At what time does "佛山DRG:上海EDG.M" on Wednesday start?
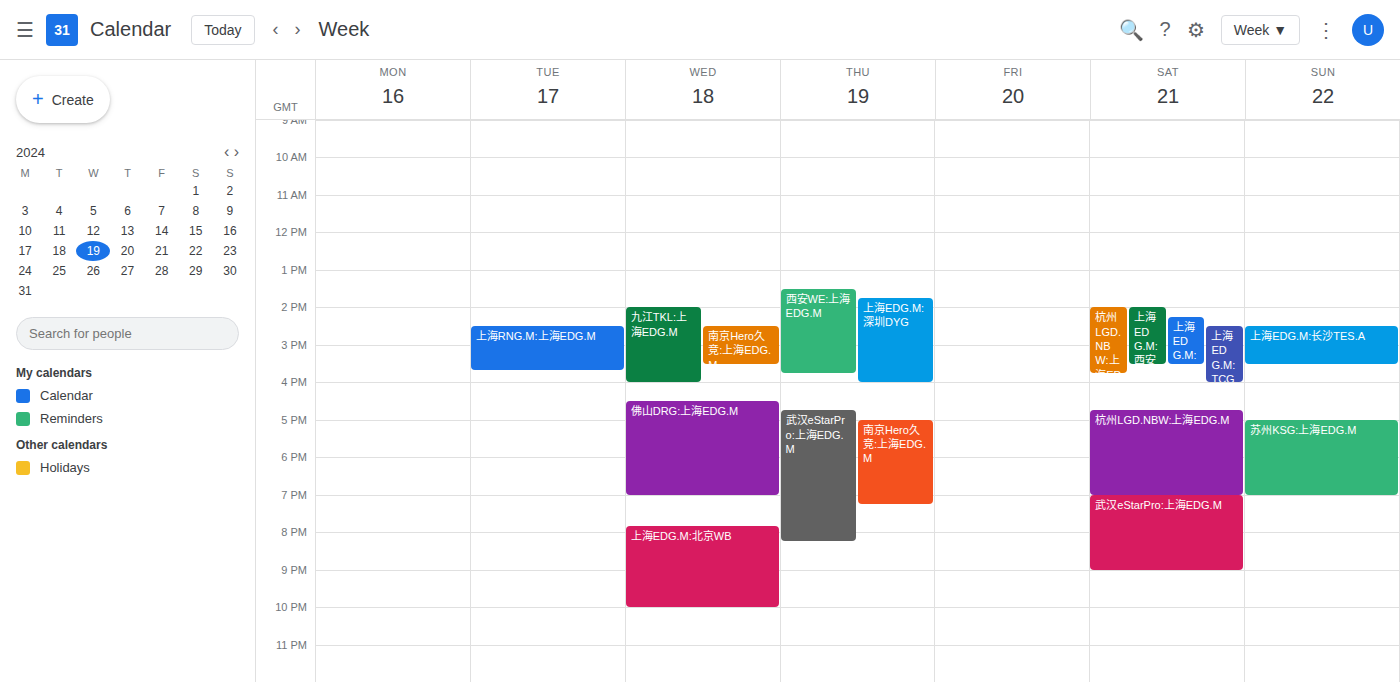
4:30 PM